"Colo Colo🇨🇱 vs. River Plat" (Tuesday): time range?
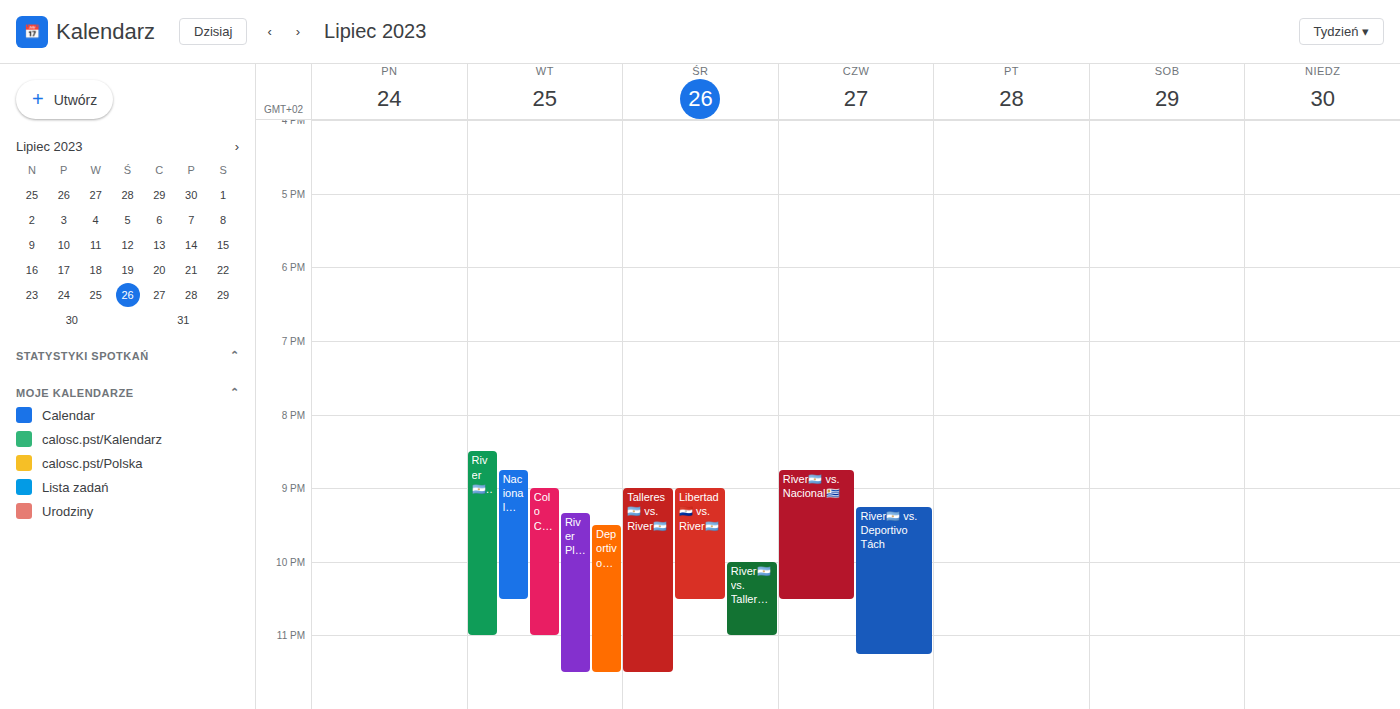
21:00 to 23:00